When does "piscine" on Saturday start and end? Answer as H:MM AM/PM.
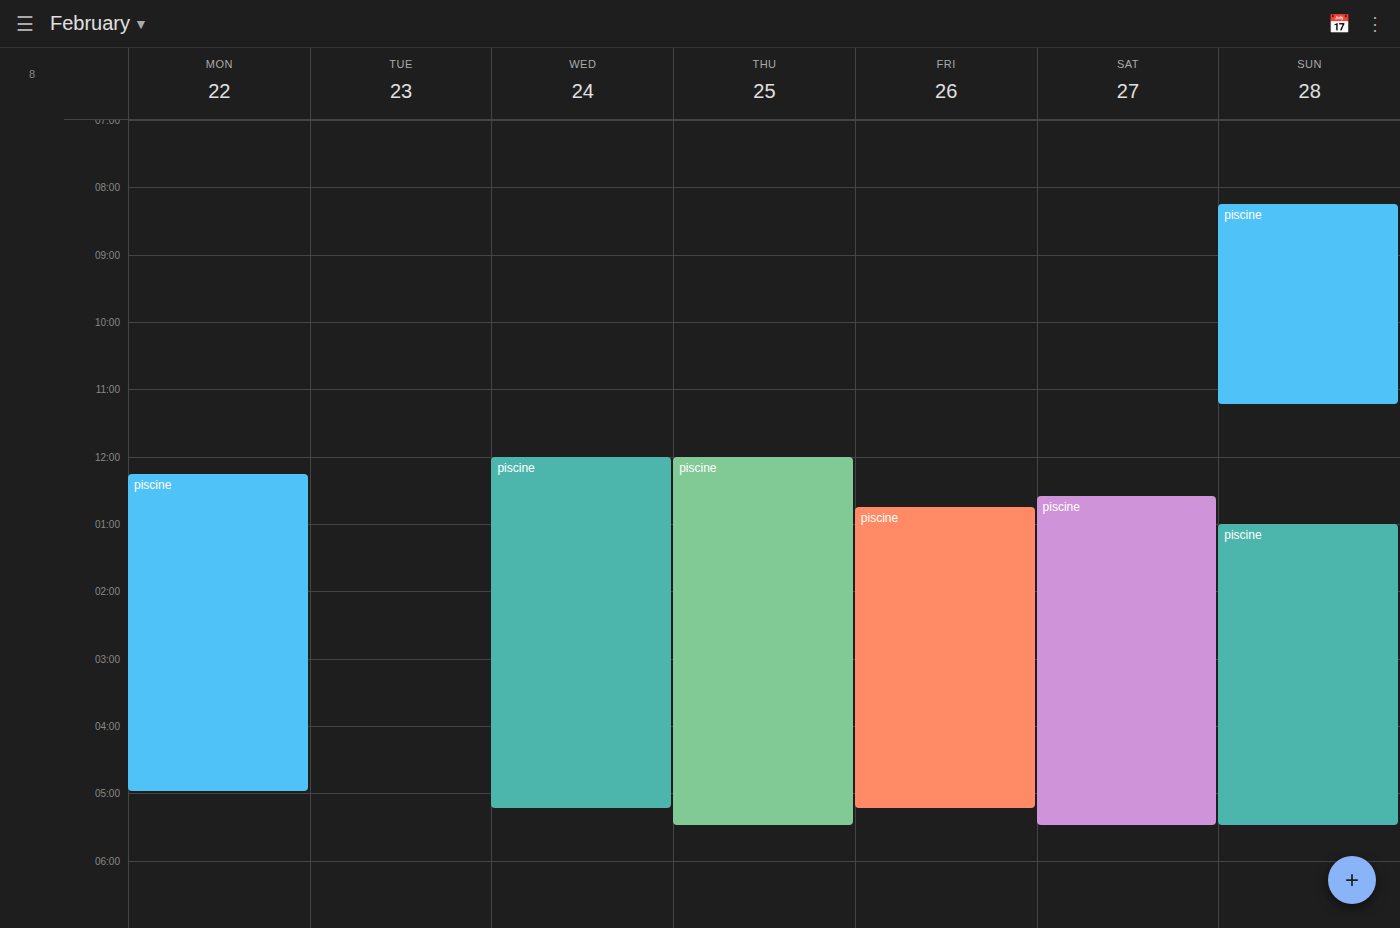
12:35 PM to 5:30 PM